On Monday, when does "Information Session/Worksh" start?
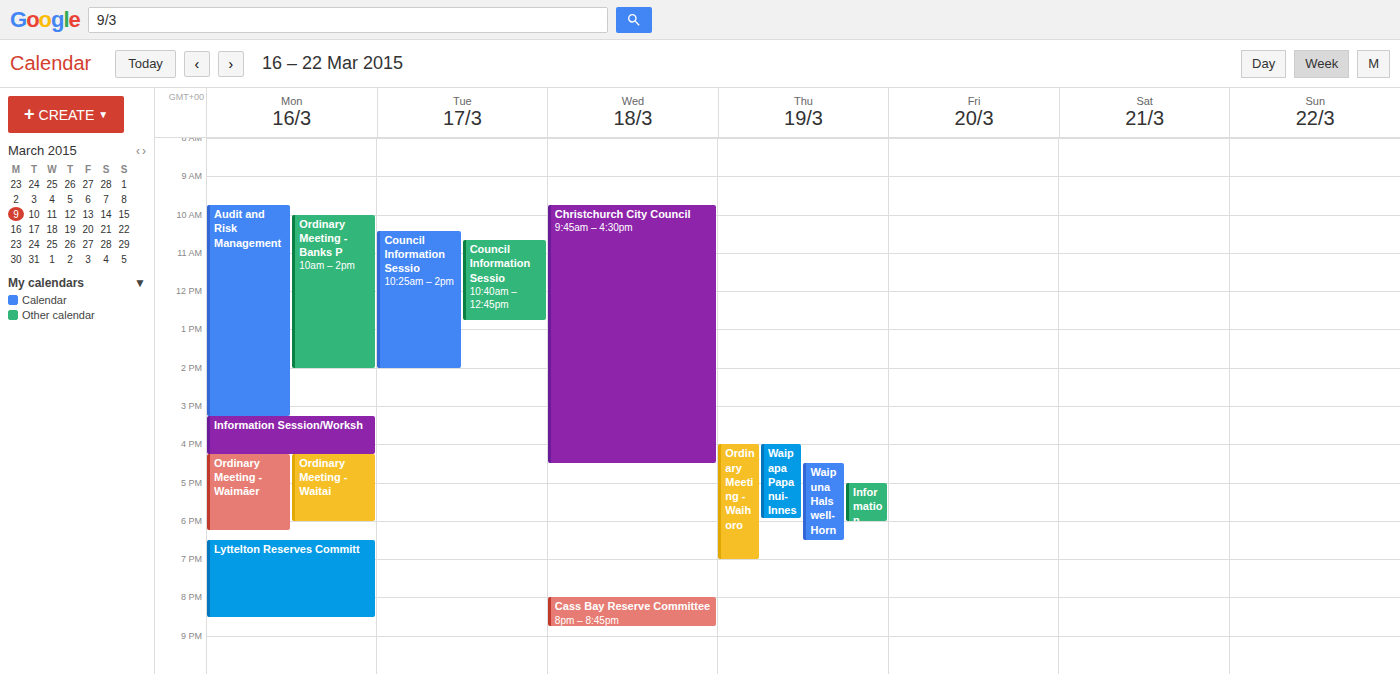
15:15